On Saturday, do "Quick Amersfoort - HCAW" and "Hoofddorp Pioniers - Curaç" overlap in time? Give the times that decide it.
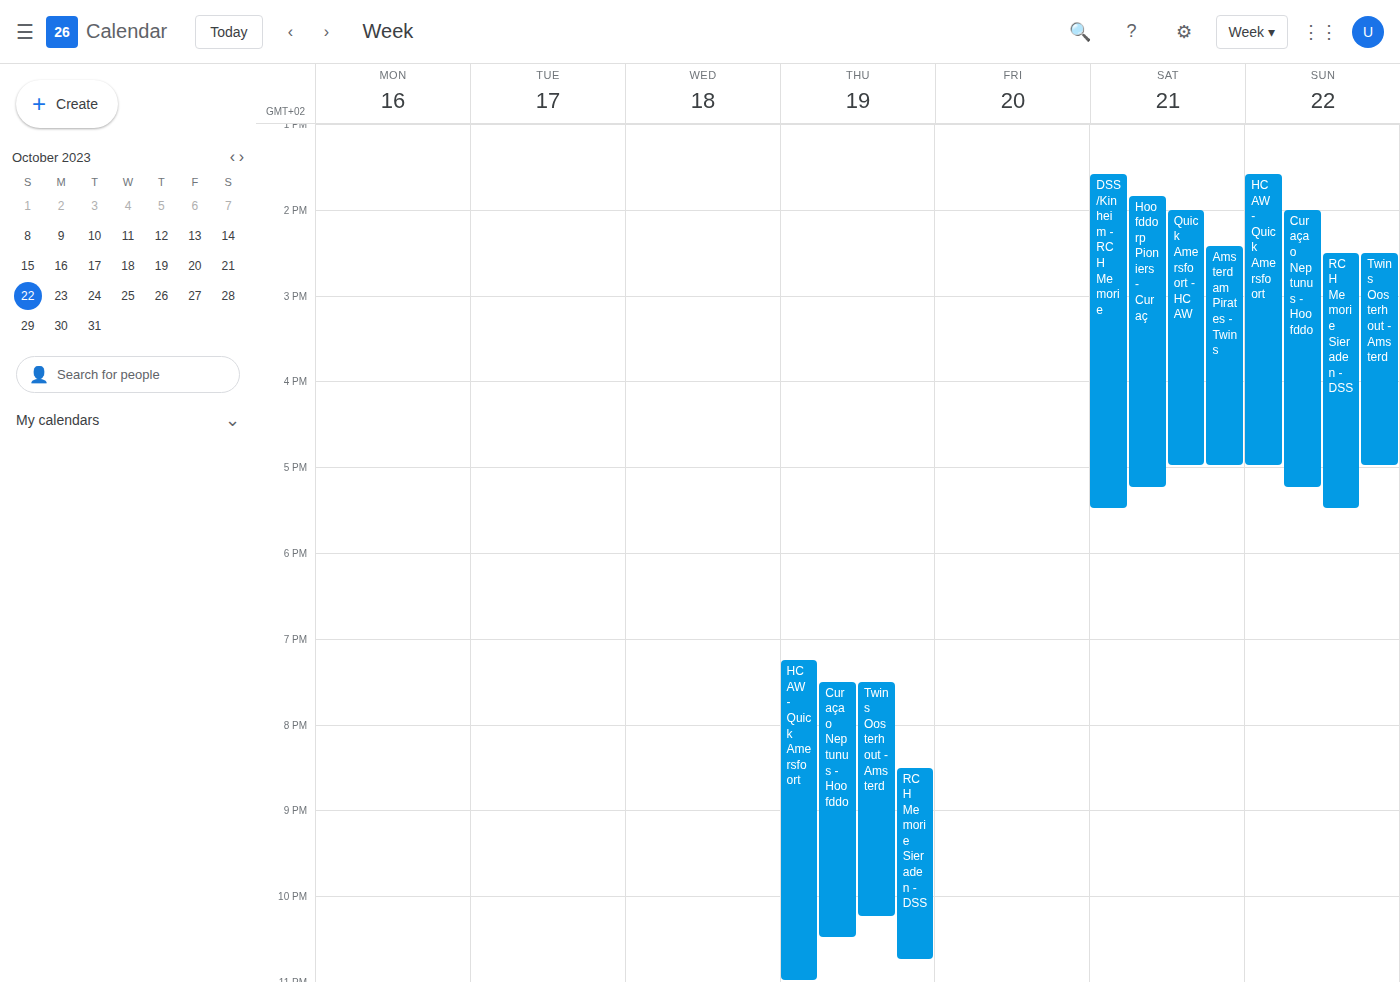
"Quick Amersfoort - HCAW" runs 2:00 PM to 5:00 PM, inside "Hoofddorp Pioniers - Curaç" -- they overlap.